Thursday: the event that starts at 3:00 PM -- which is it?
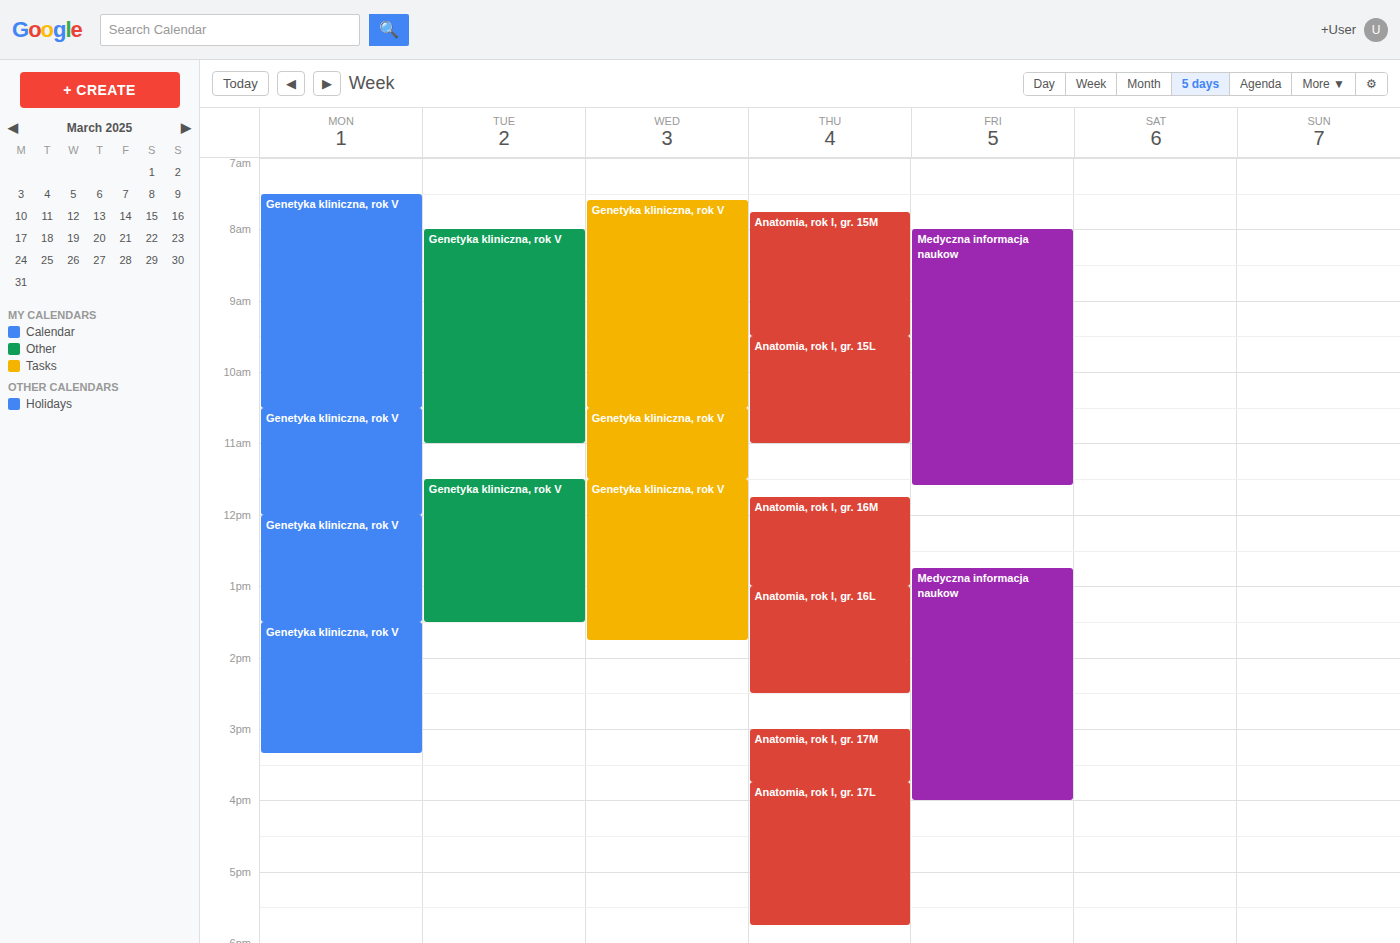
"Anatomia, rok I, gr. 17M"